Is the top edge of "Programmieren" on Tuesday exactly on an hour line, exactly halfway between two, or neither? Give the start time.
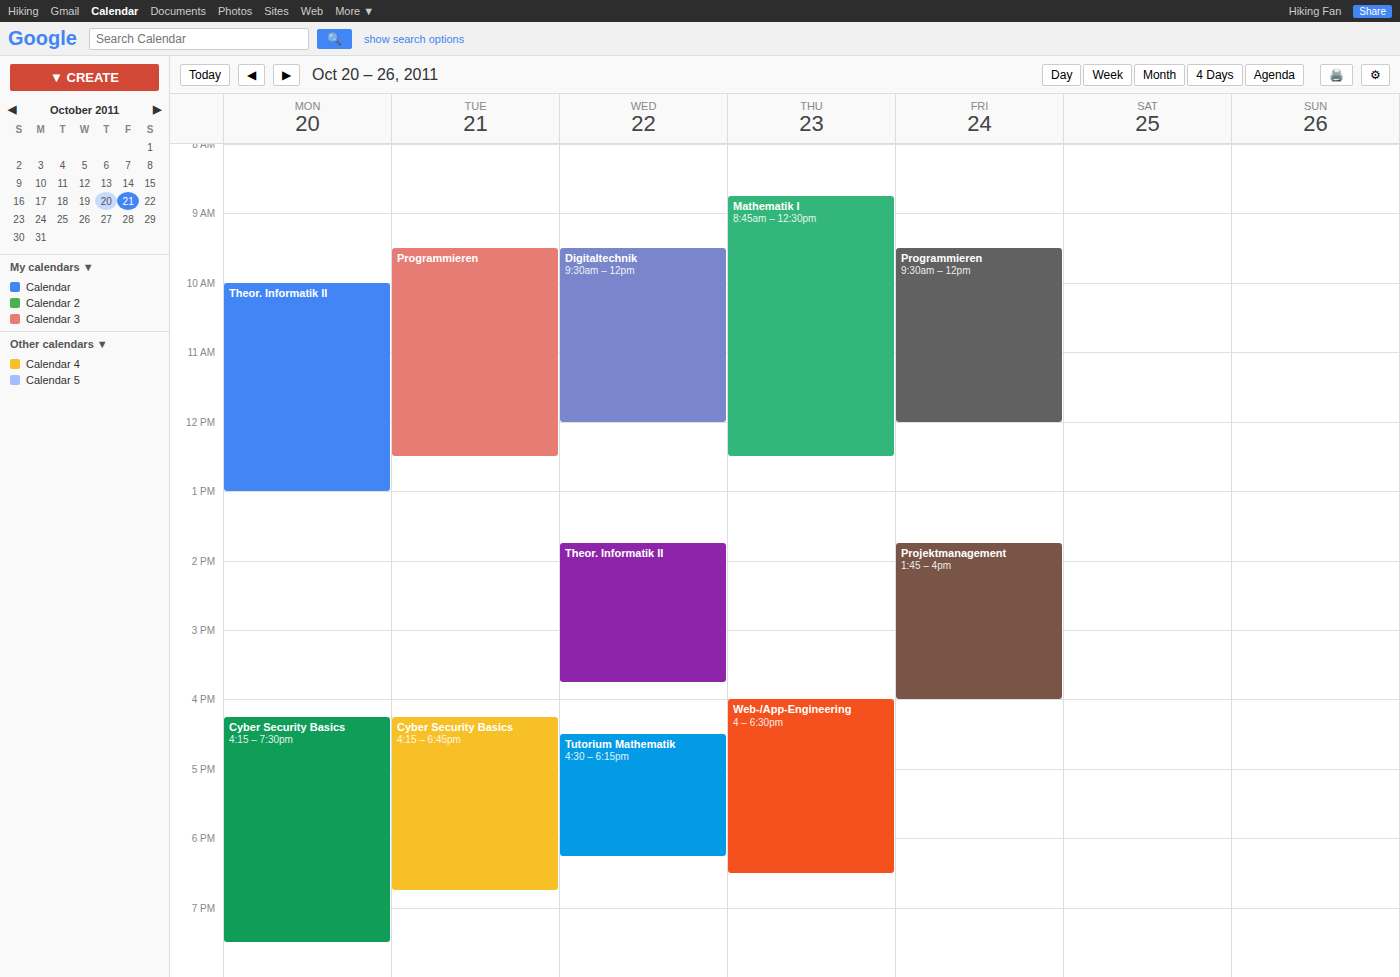
9:30 AM -- halfway between the 9 AM and 10 AM lines.